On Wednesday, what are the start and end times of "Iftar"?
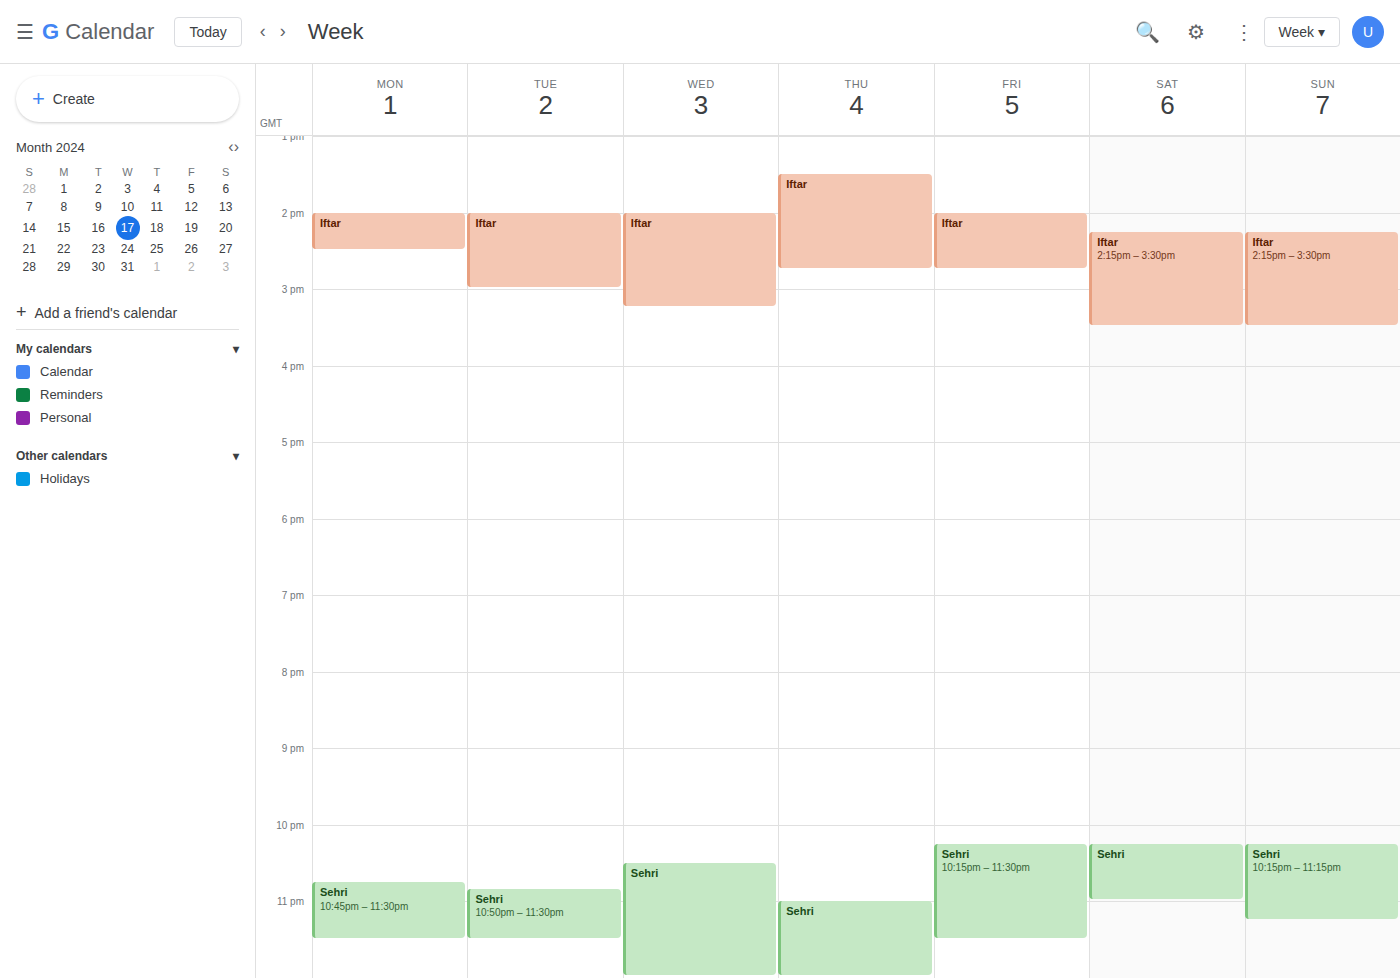
14:00 to 15:15